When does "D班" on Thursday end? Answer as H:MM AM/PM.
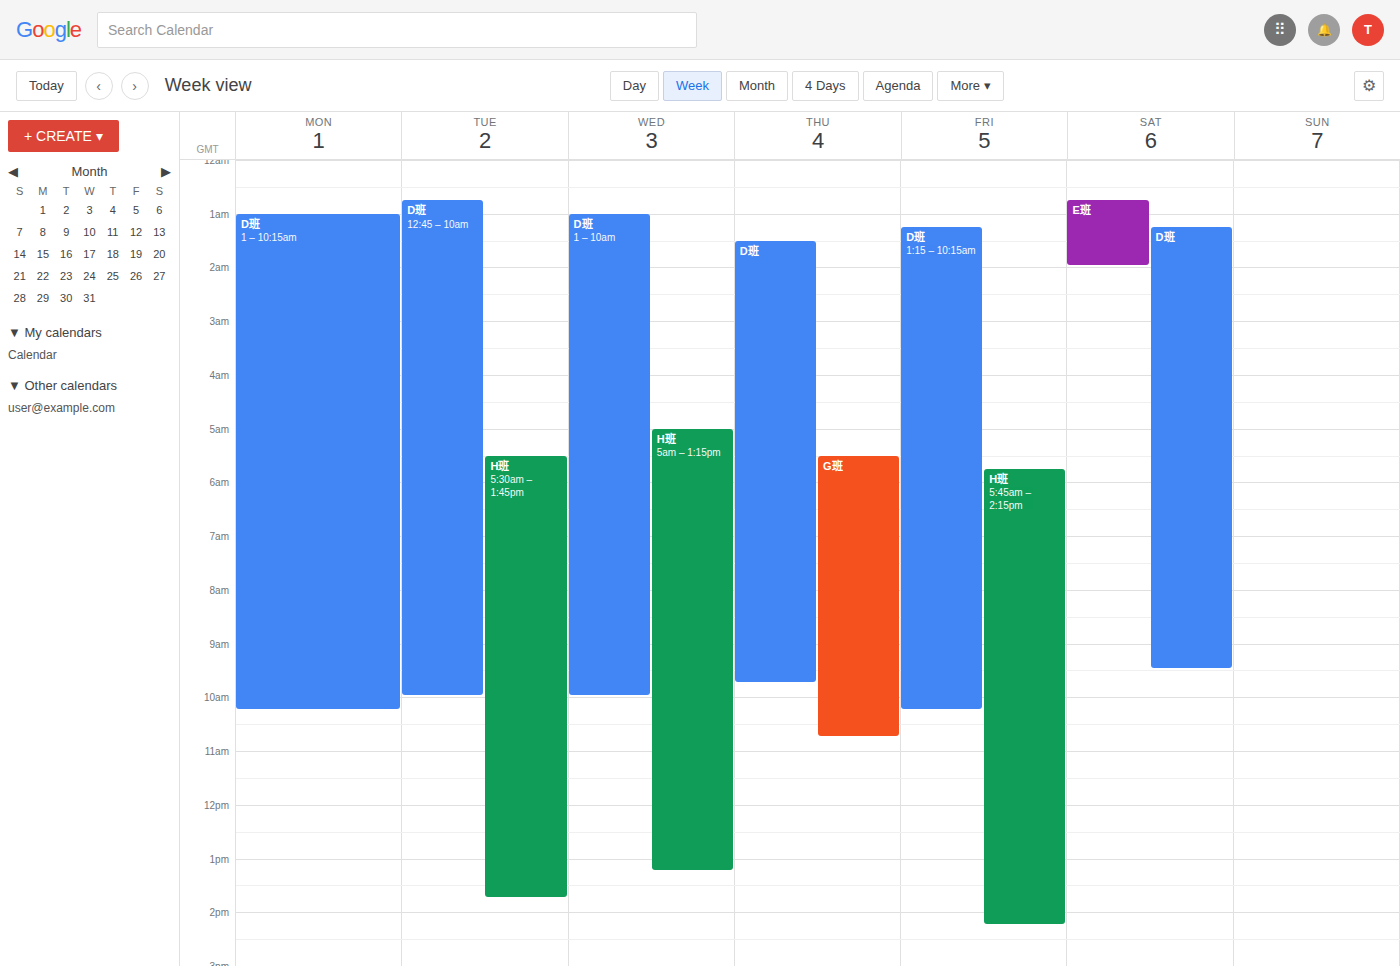
9:45 AM